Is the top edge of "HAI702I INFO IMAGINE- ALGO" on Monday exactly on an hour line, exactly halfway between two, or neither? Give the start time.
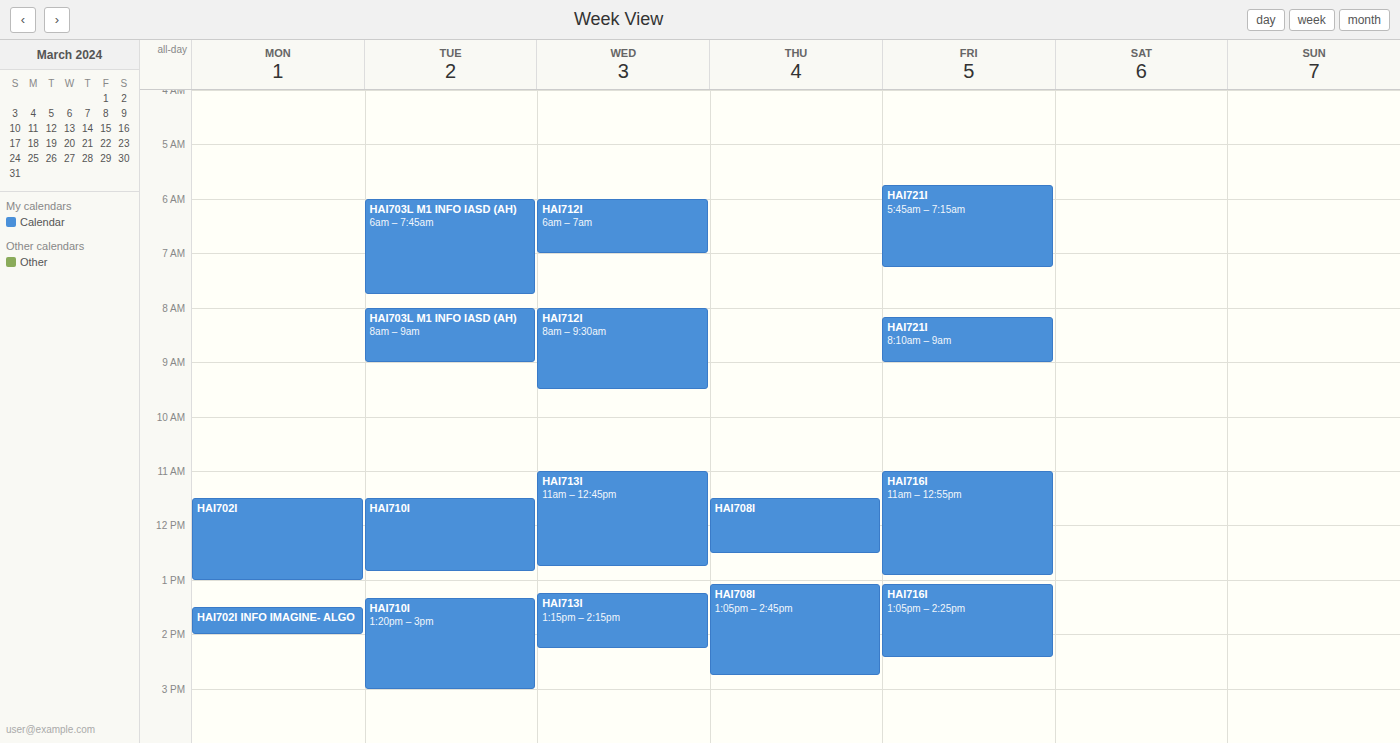
1:30 PM -- halfway between the 1 PM and 2 PM lines.